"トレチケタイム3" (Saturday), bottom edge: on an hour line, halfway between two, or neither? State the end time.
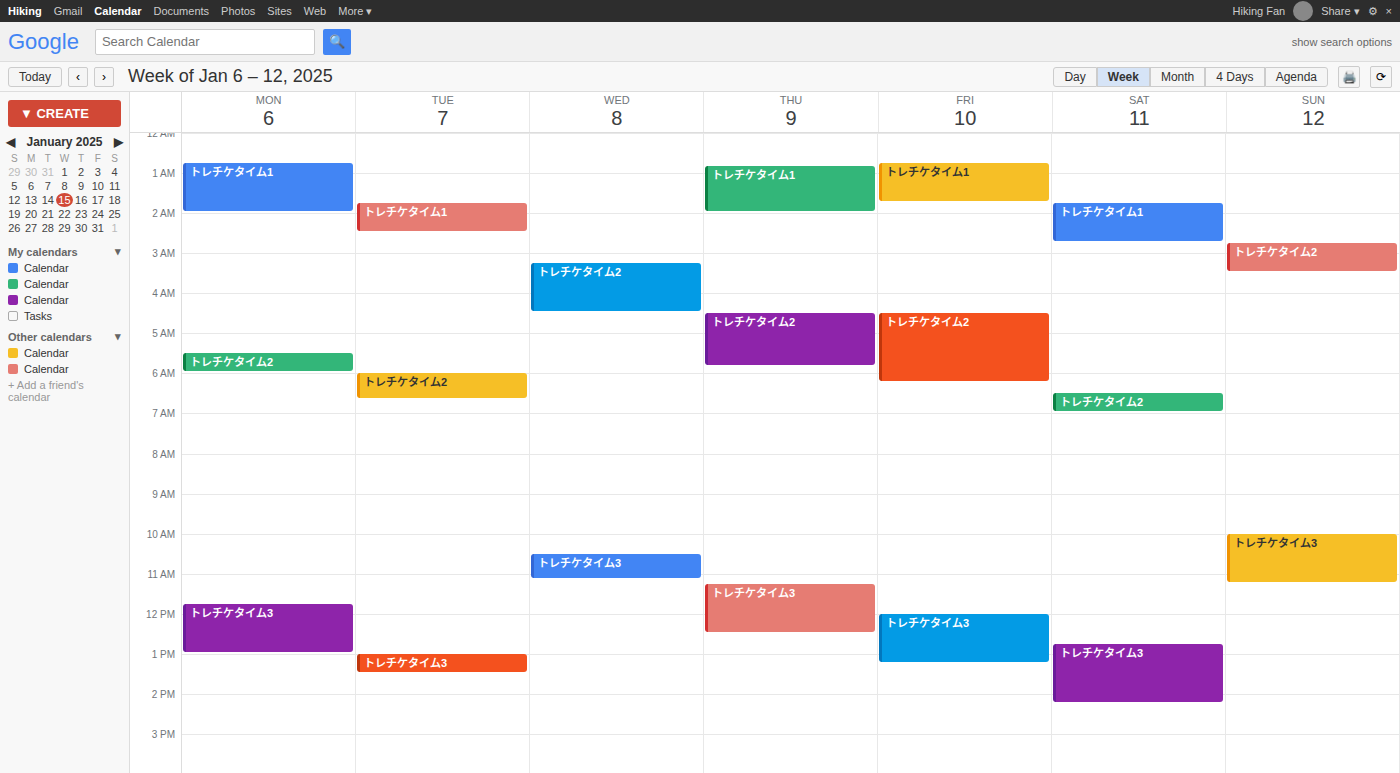
2:15 PM -- neither: a quarter of the way from the 2 PM line to the 3 PM line.